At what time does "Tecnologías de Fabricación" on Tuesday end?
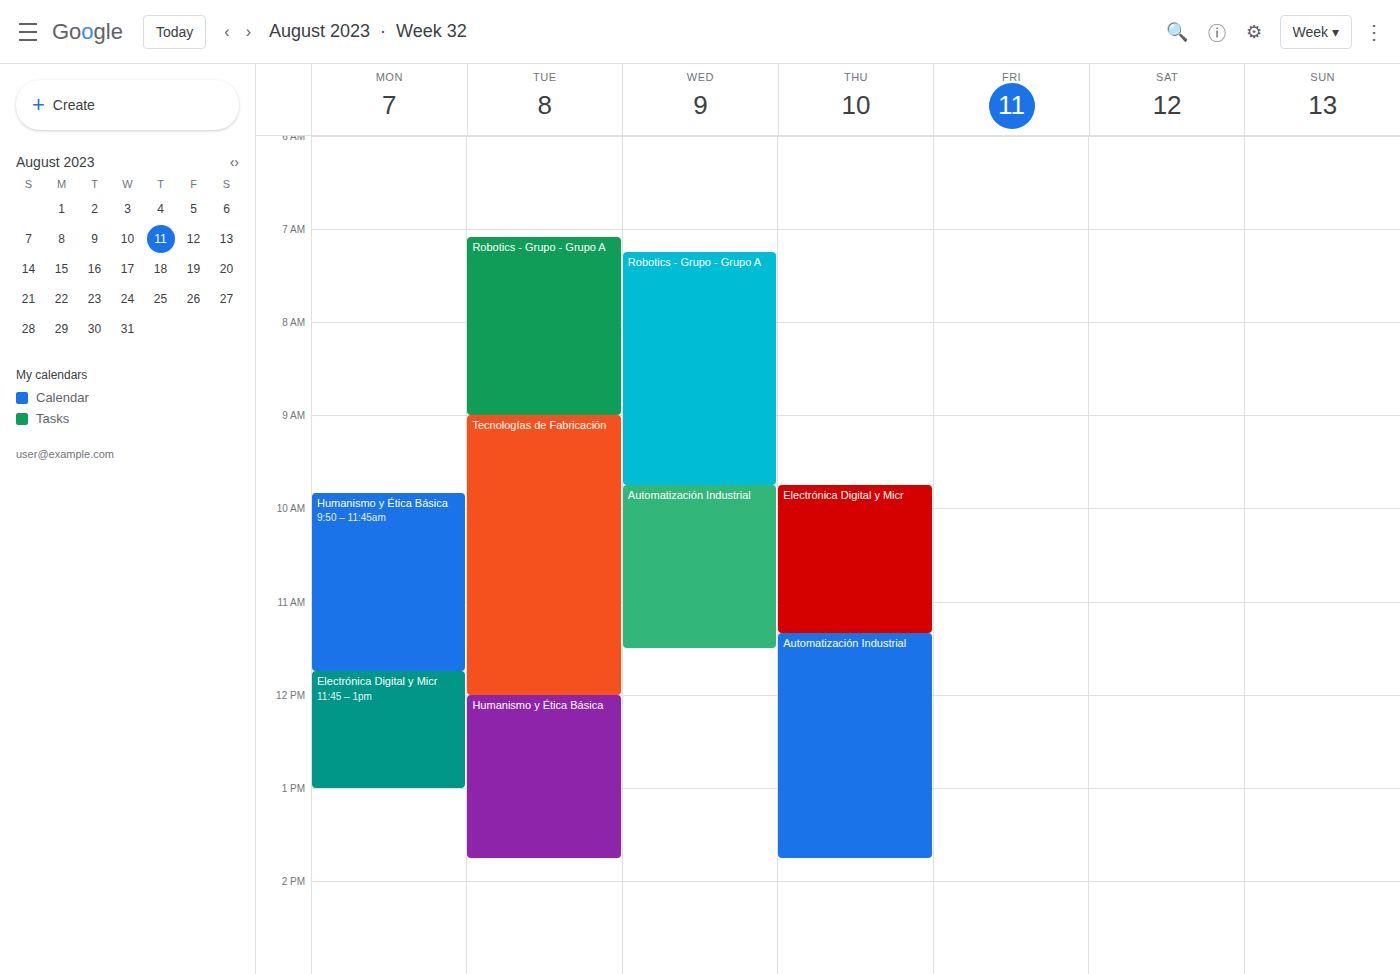
12:00 PM